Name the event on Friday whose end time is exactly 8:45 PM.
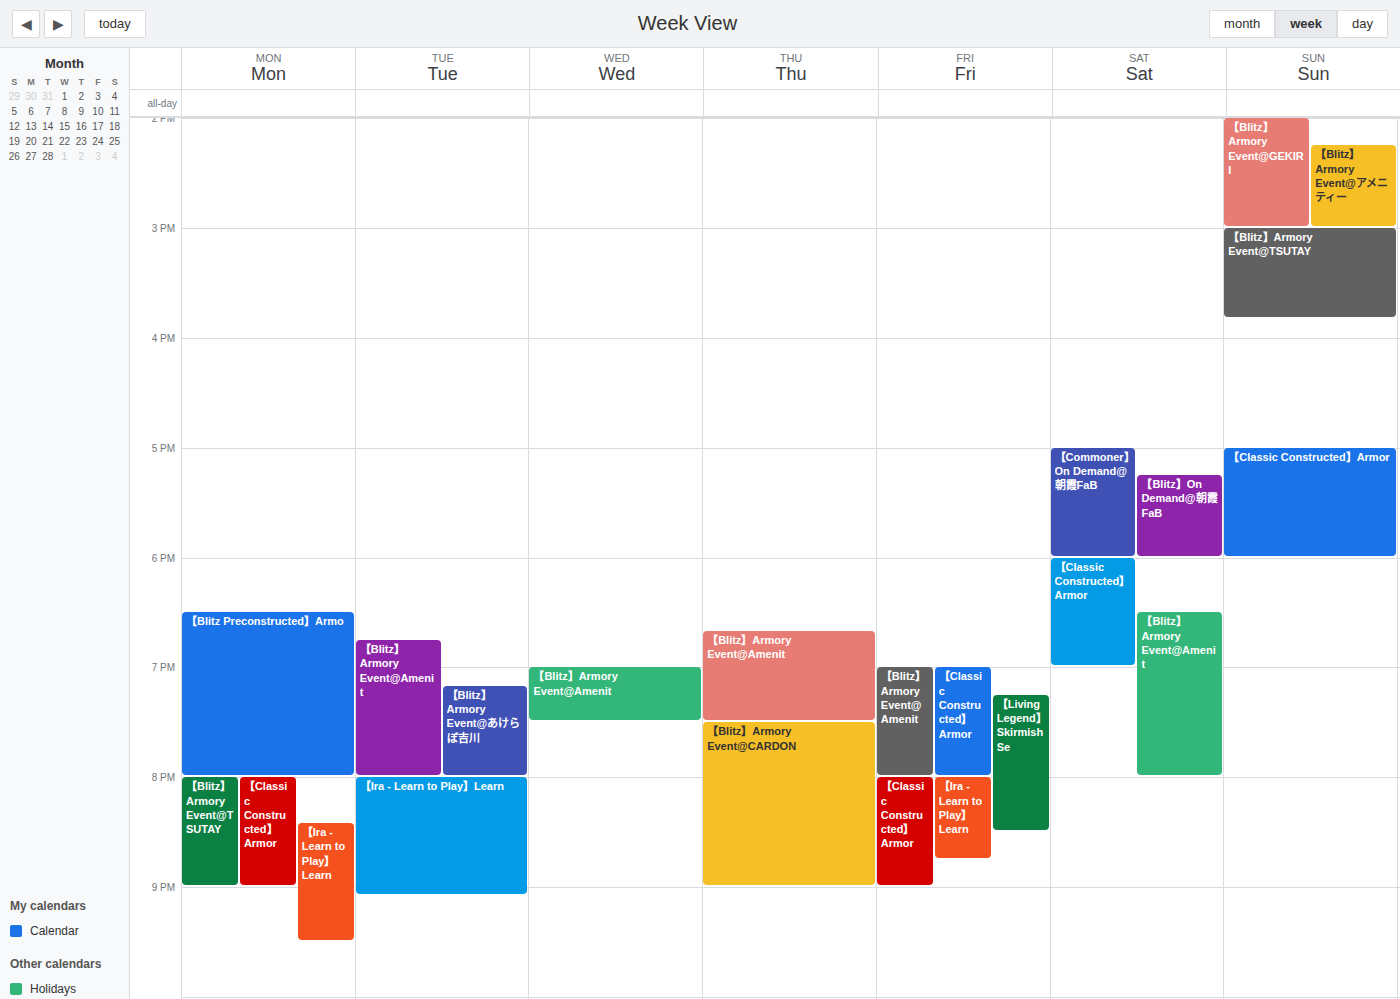
"【Ira - Learn to Play】Learn"